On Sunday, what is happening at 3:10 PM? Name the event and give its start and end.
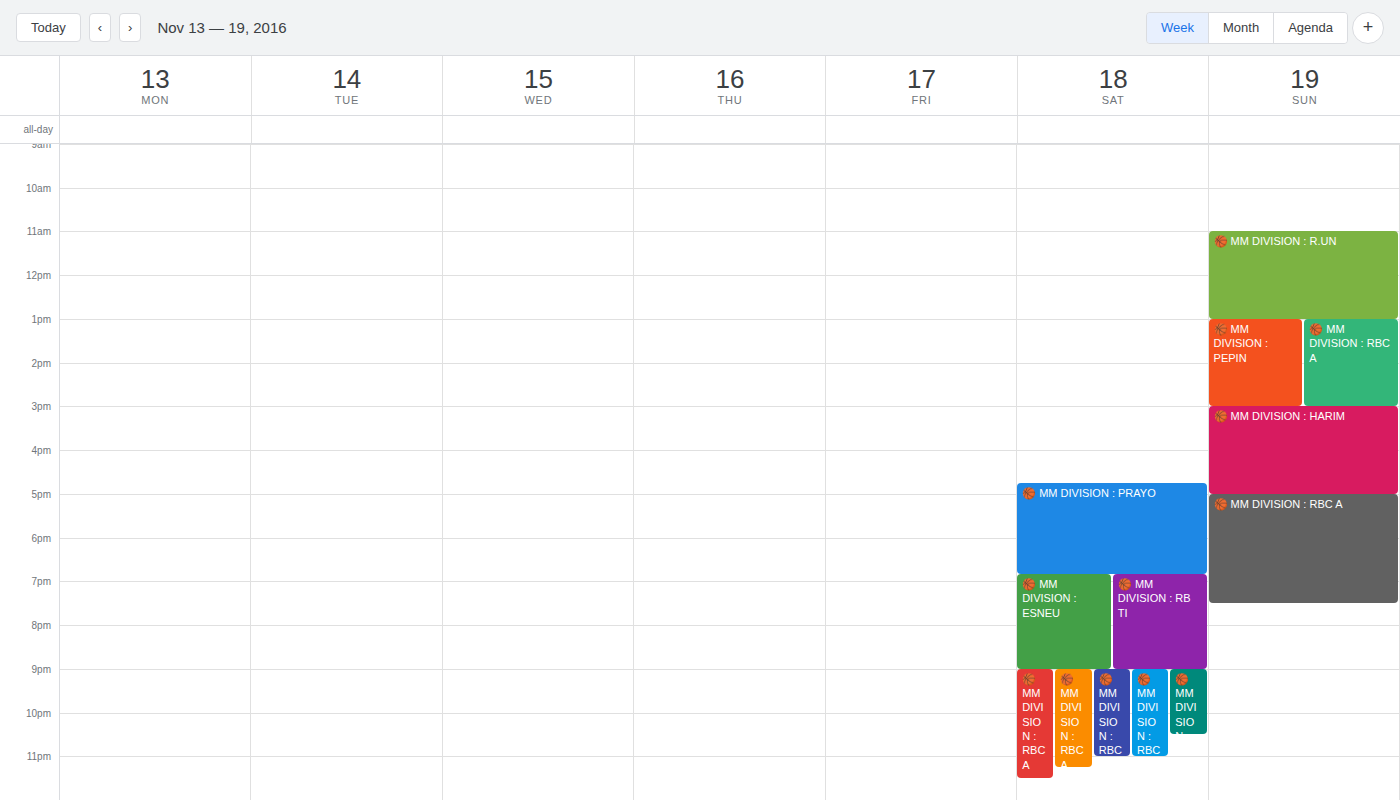
"🏀 MM DIVISION : HARIM", 3:00 PM to 5:00 PM